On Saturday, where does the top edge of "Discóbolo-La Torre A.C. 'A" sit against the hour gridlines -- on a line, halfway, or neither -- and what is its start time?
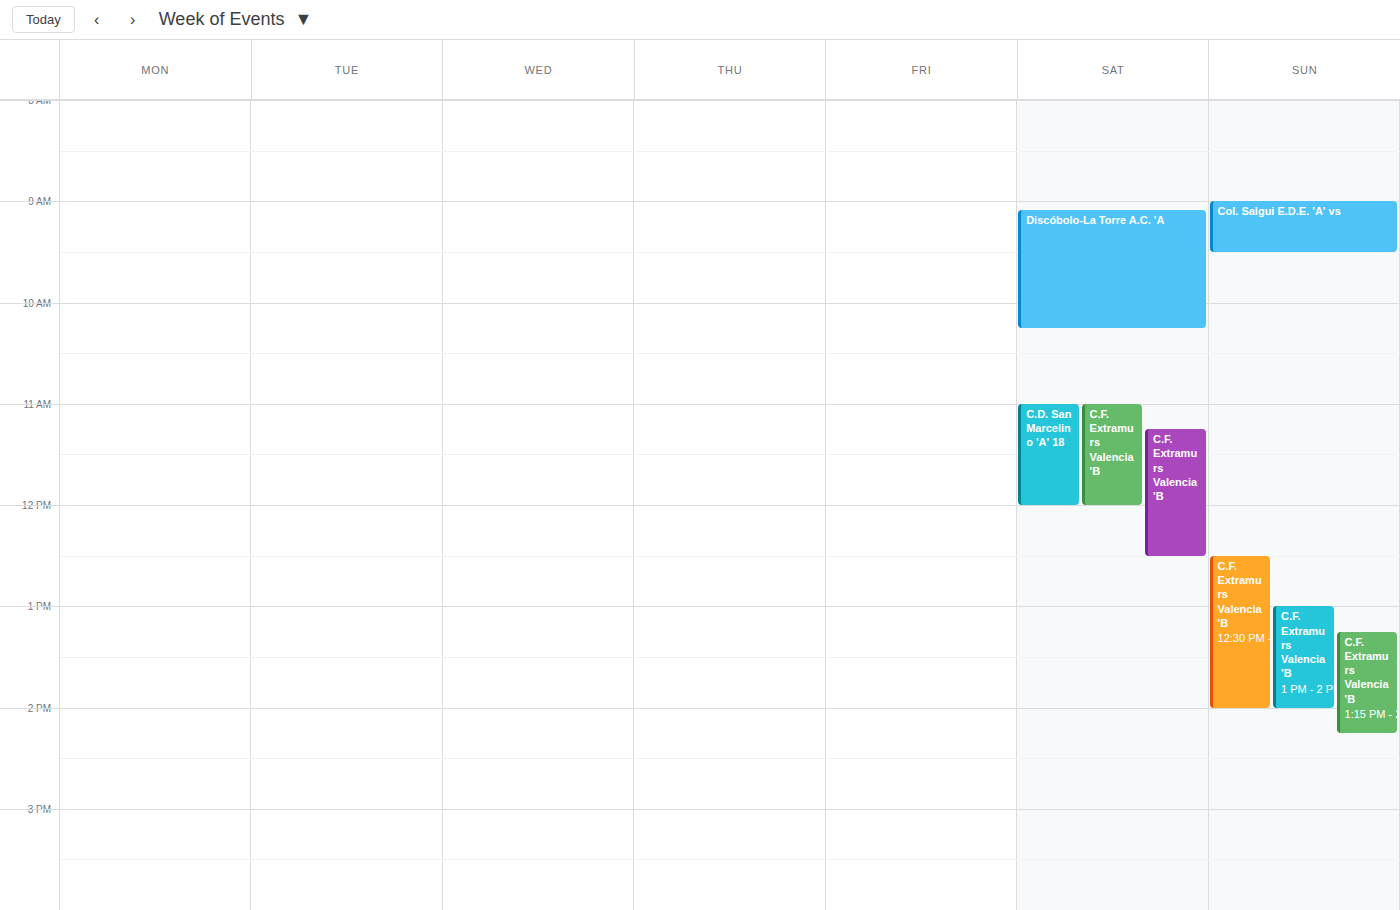
9:05 AM -- neither: 5 minutes below the 9 AM line and 55 minutes above the 10 AM line.